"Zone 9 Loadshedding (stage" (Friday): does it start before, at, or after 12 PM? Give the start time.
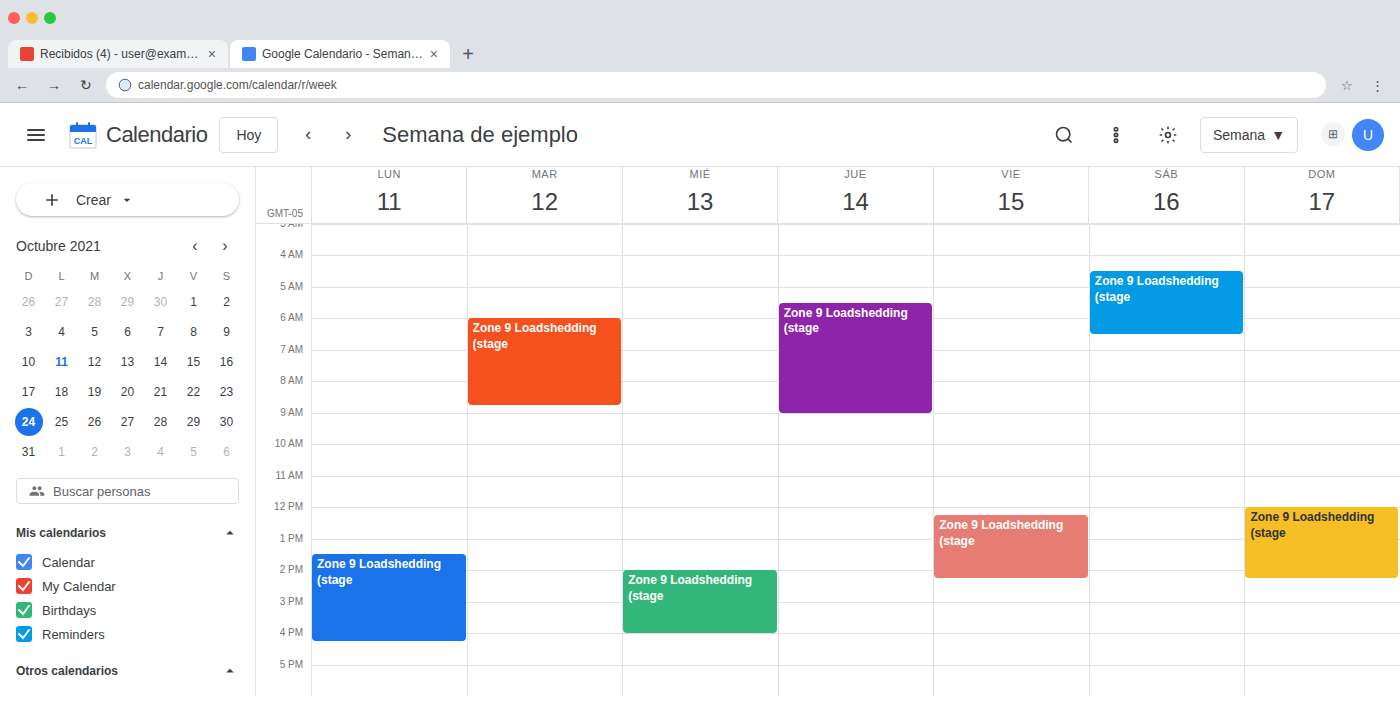
12:15 PM -- after 12 PM, 15 minutes below the 12 PM line.